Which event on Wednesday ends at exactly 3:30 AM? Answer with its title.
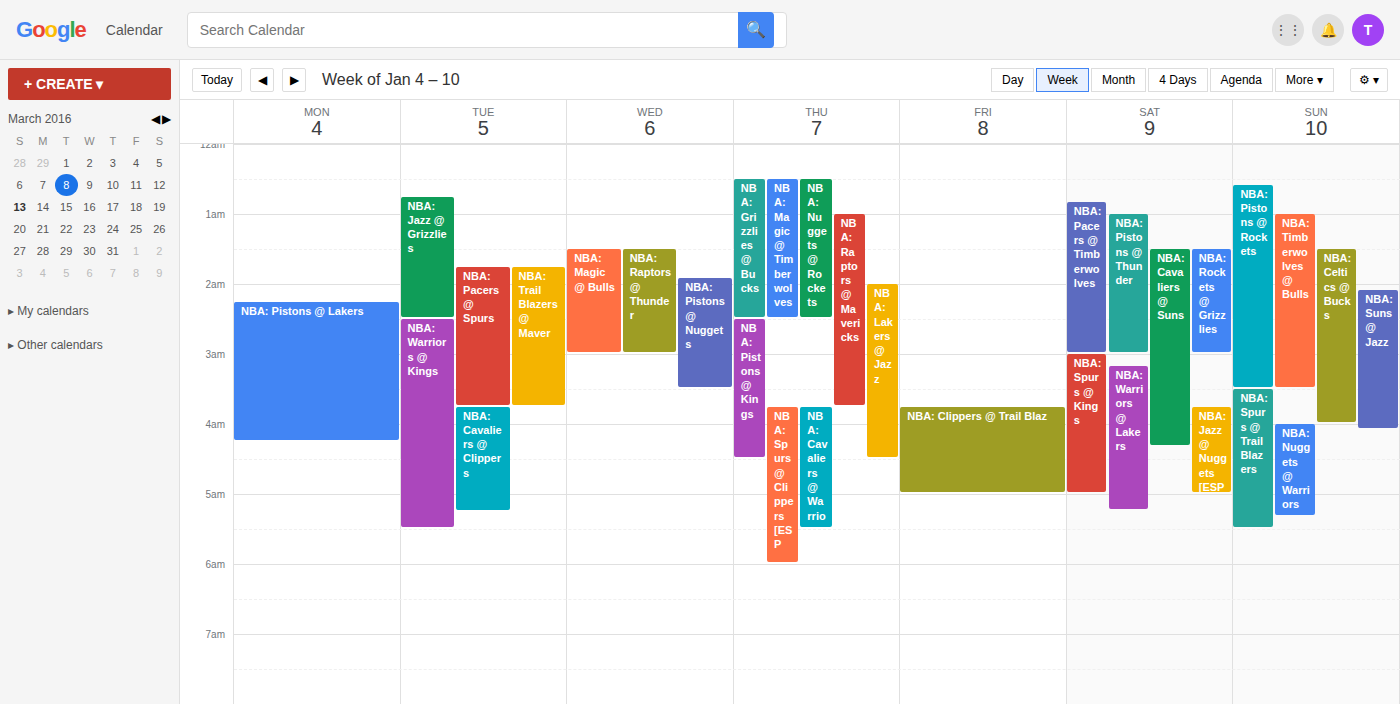
"NBA: Pistons @ Nuggets"